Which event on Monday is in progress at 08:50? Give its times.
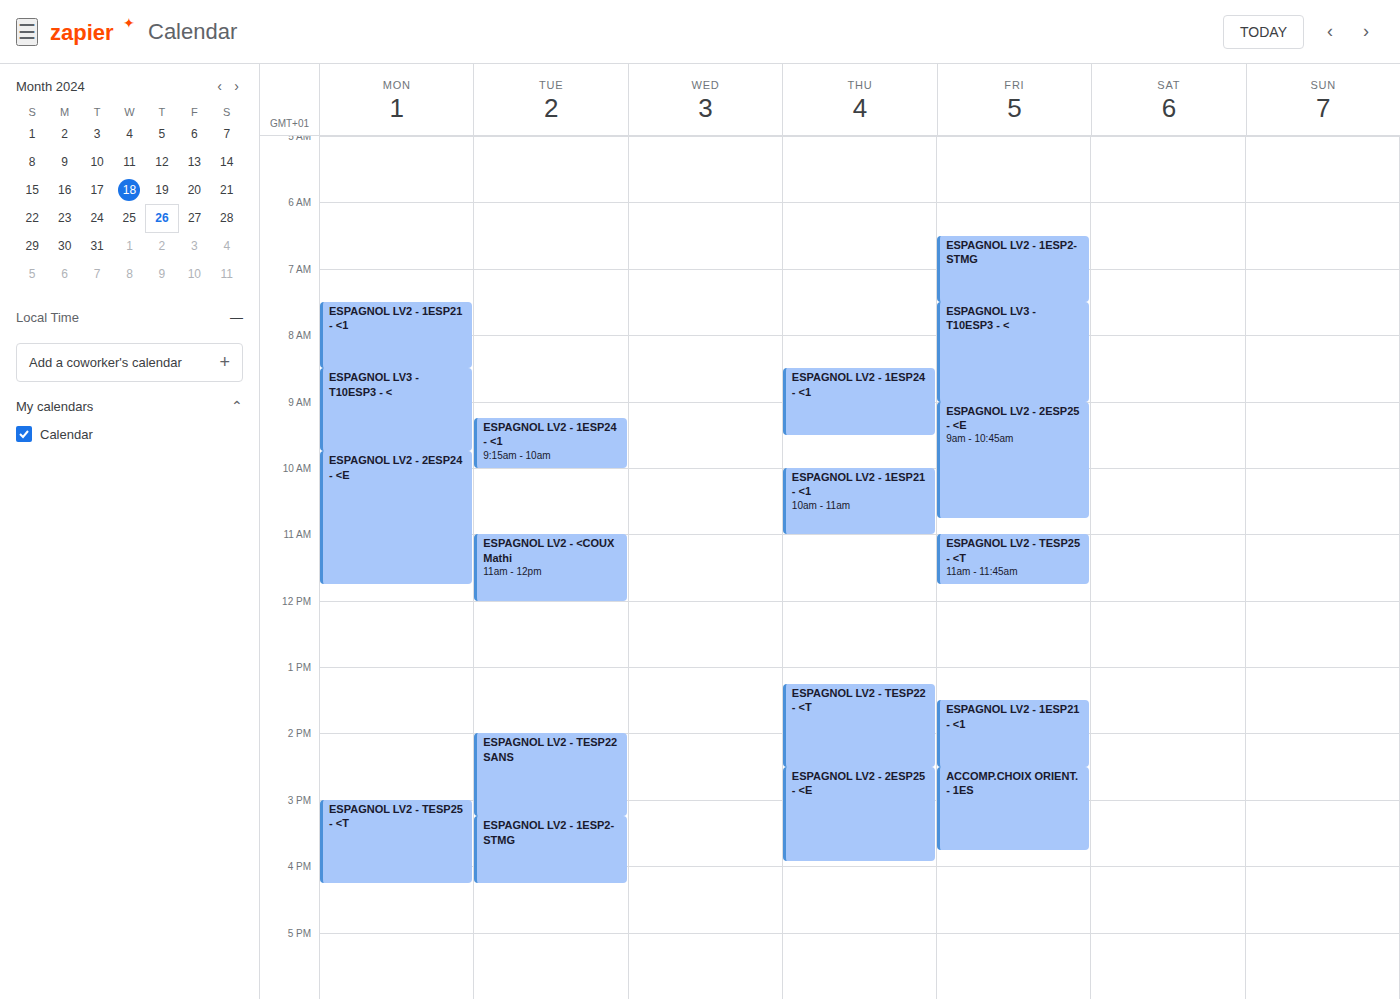
"ESPAGNOL LV3 - T10ESP3 - <", 08:30 to 09:45